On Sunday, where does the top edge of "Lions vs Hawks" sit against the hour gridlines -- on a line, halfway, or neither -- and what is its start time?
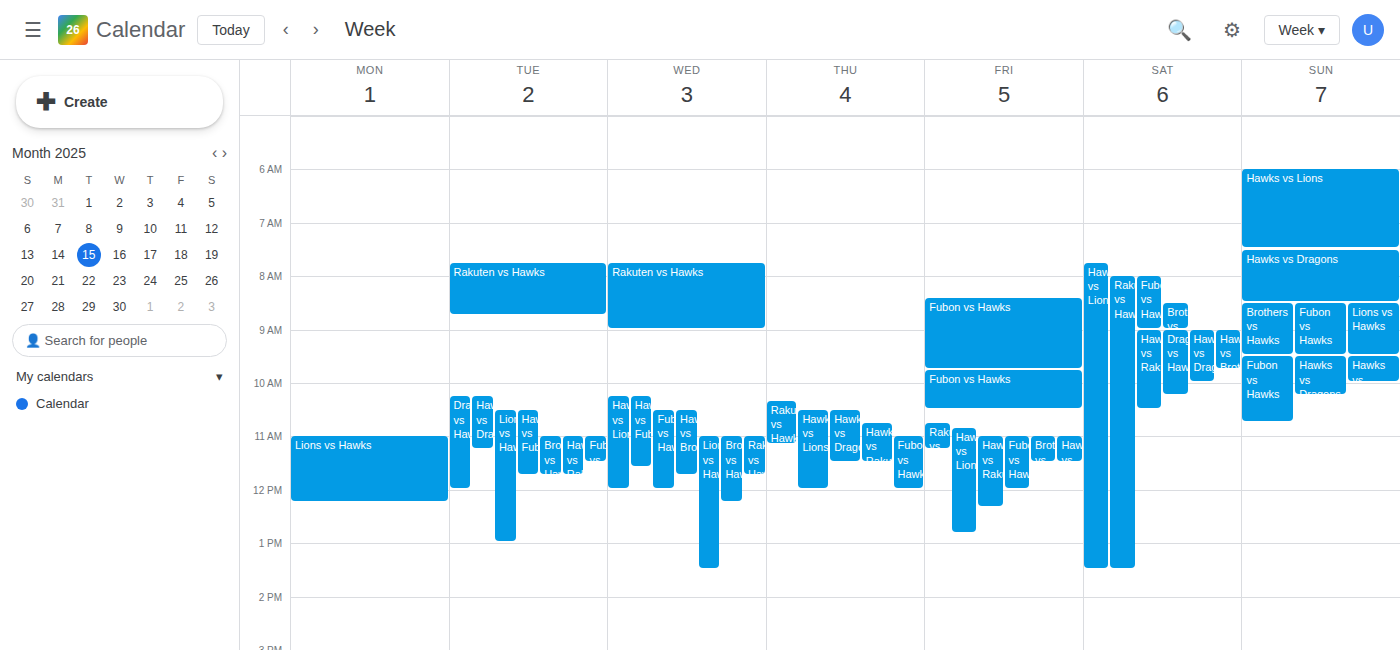
8:30 AM -- halfway between the 8 AM and 9 AM lines.